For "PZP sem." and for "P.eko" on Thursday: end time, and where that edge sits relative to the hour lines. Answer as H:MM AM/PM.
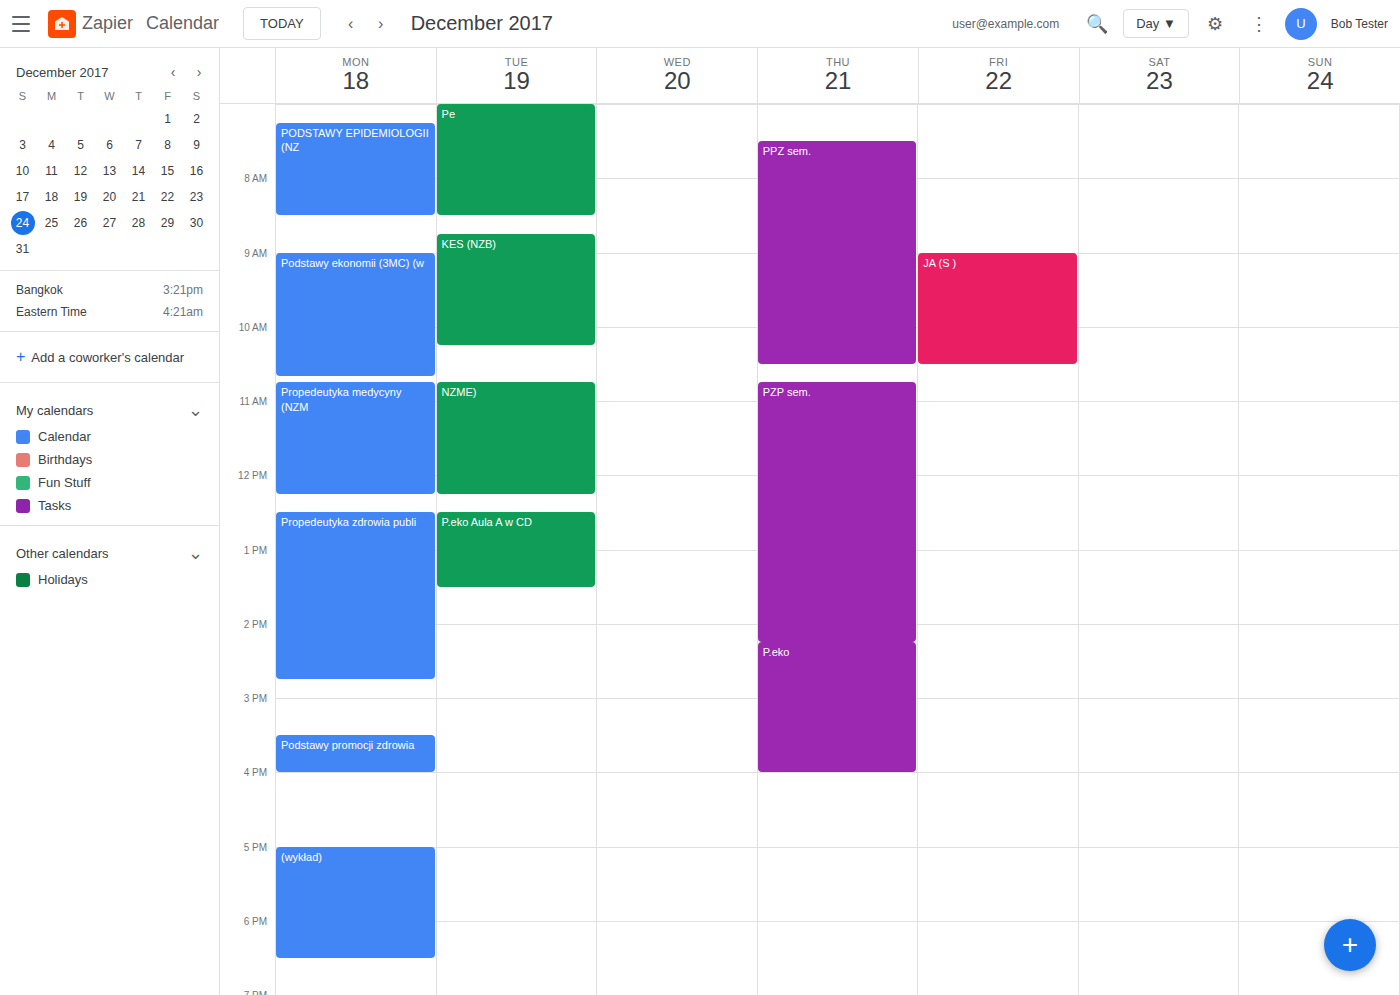
"PZP sem.": 2:15 PM, neither: a quarter of the way from the 2 PM line to the 3 PM line. "P.eko": 4:00 PM, exactly on the 4 PM line.